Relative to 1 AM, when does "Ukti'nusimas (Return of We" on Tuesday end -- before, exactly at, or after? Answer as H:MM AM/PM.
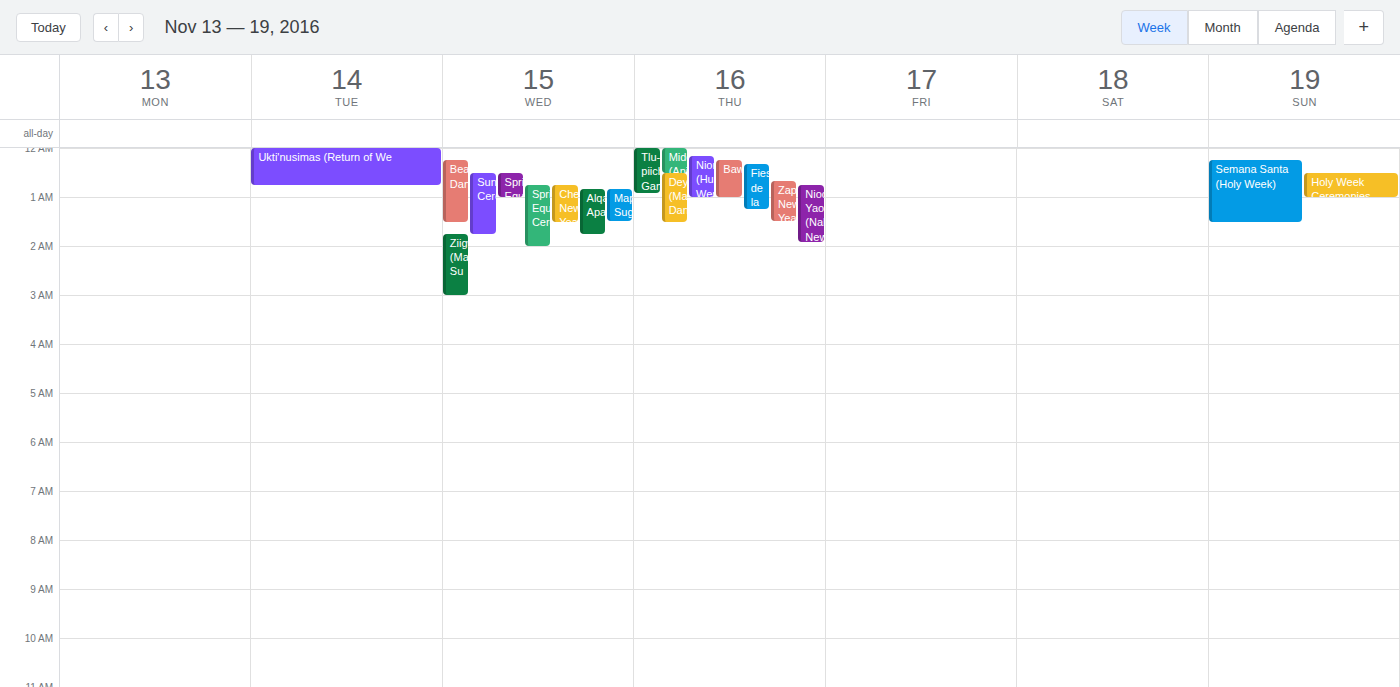
12:45 AM -- before 1 AM, 15 minutes above the 1 AM line.